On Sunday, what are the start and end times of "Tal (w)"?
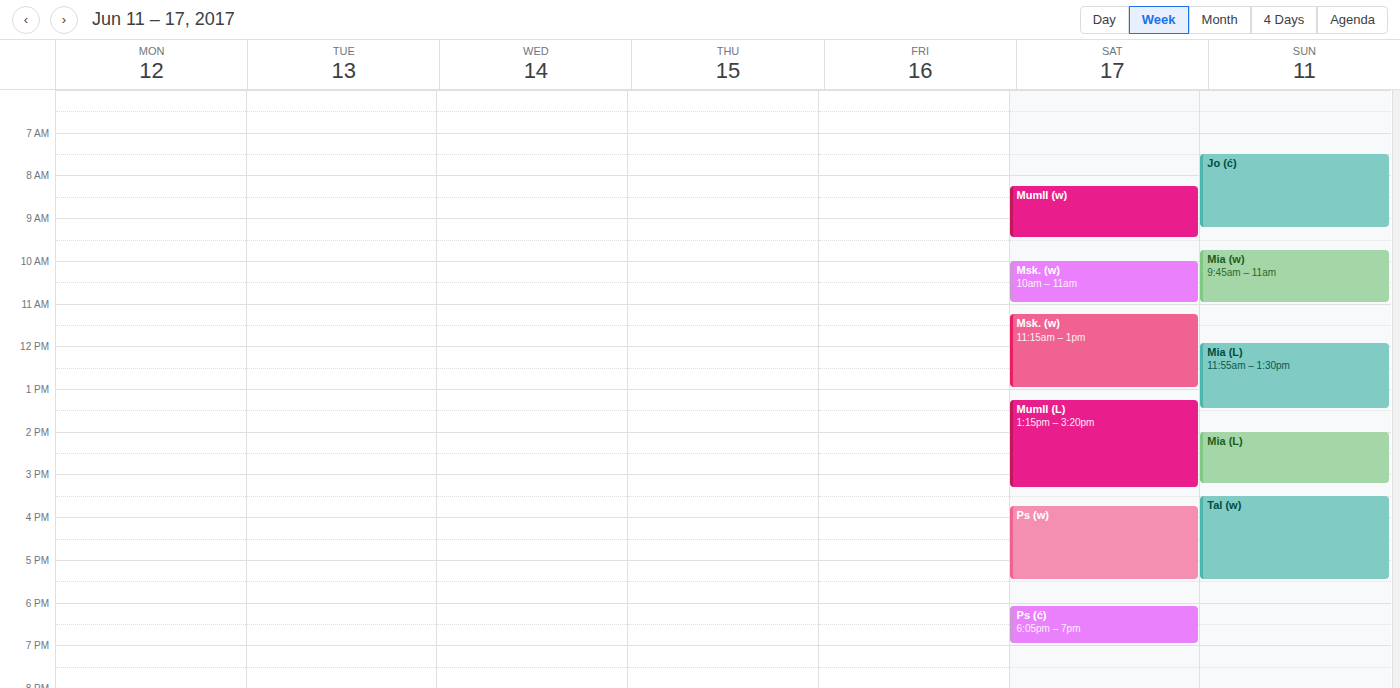
3:30 PM to 5:30 PM